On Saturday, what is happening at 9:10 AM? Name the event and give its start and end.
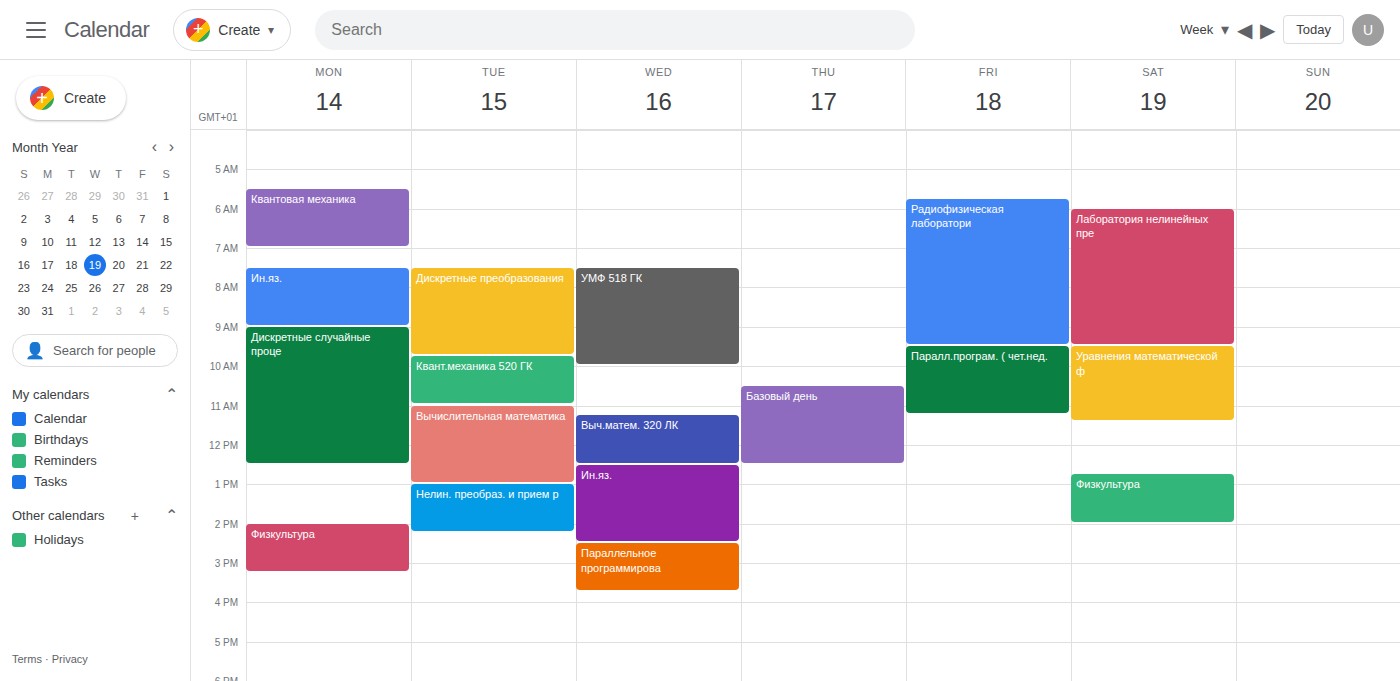
"Лаборатория нелинейных пре", 6:00 AM to 9:30 AM